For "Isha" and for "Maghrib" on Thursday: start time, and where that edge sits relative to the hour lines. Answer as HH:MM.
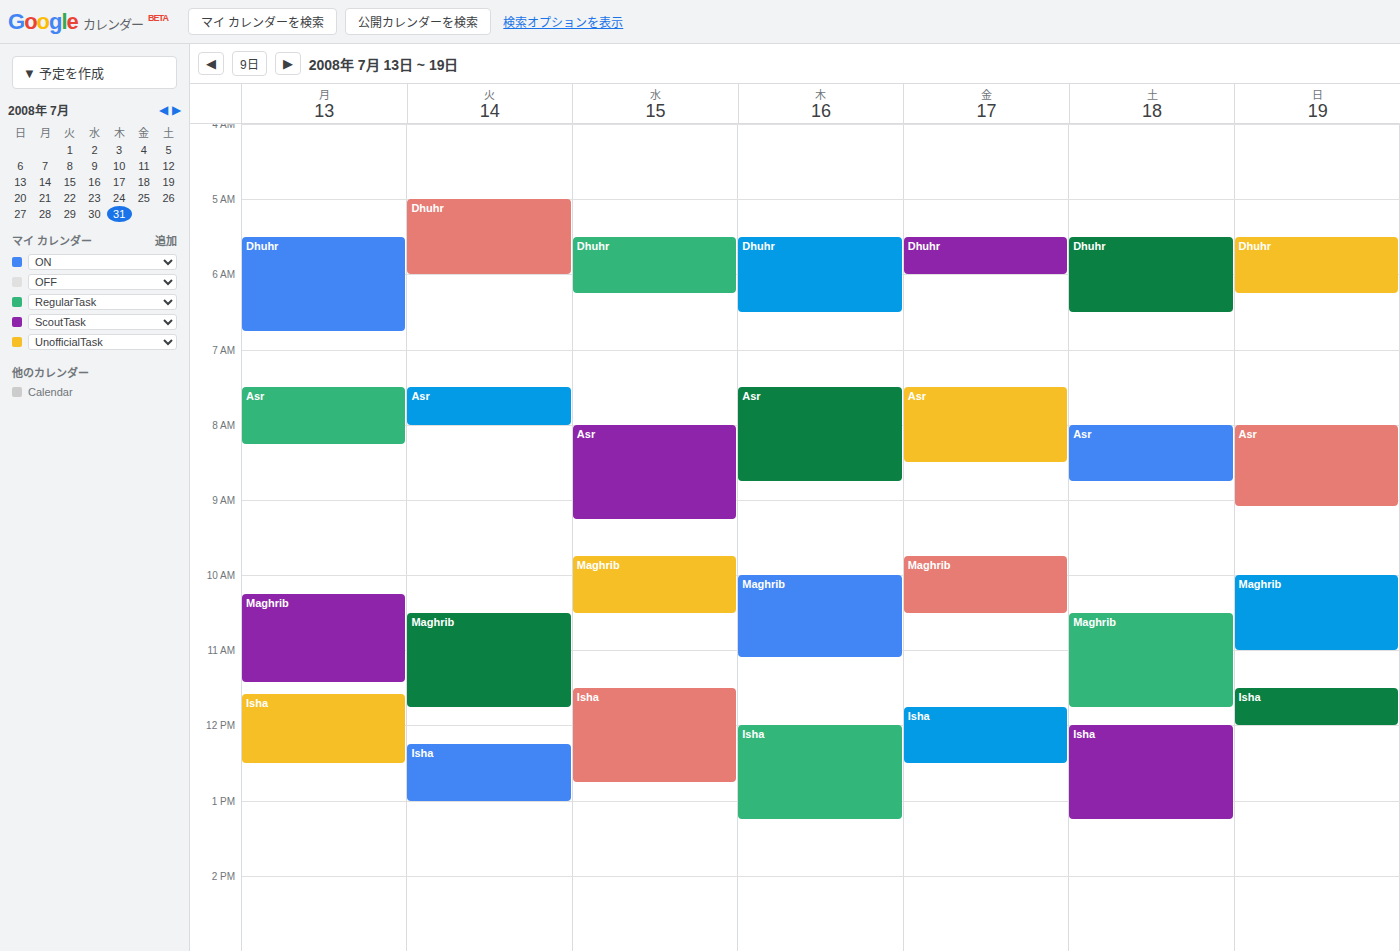
"Isha": 12:00, exactly on the 12:00 line. "Maghrib": 10:00, exactly on the 10:00 line.